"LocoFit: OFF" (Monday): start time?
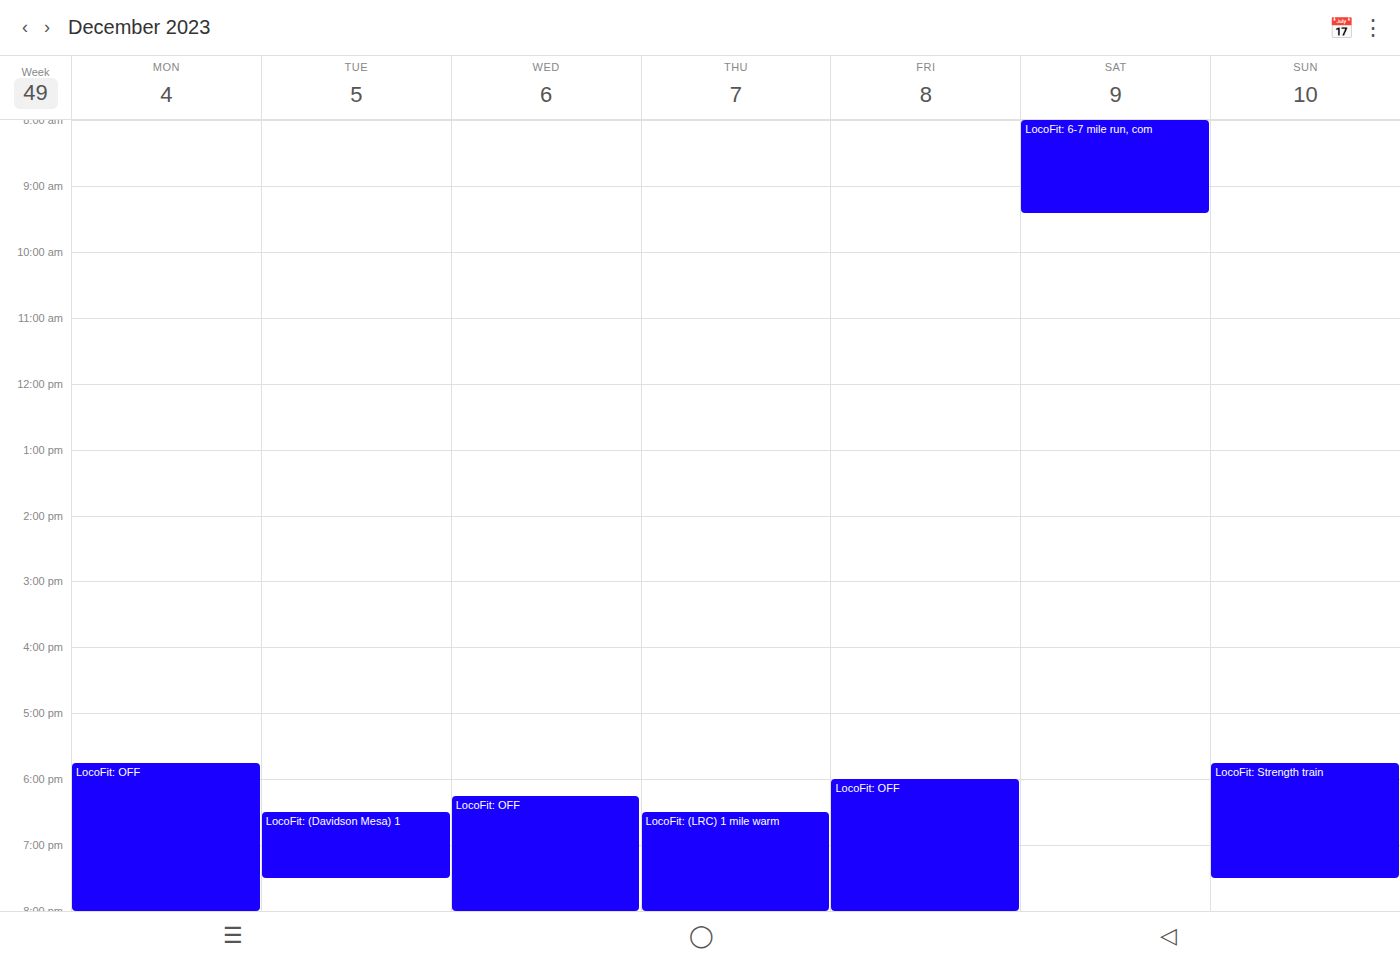
5:45 PM